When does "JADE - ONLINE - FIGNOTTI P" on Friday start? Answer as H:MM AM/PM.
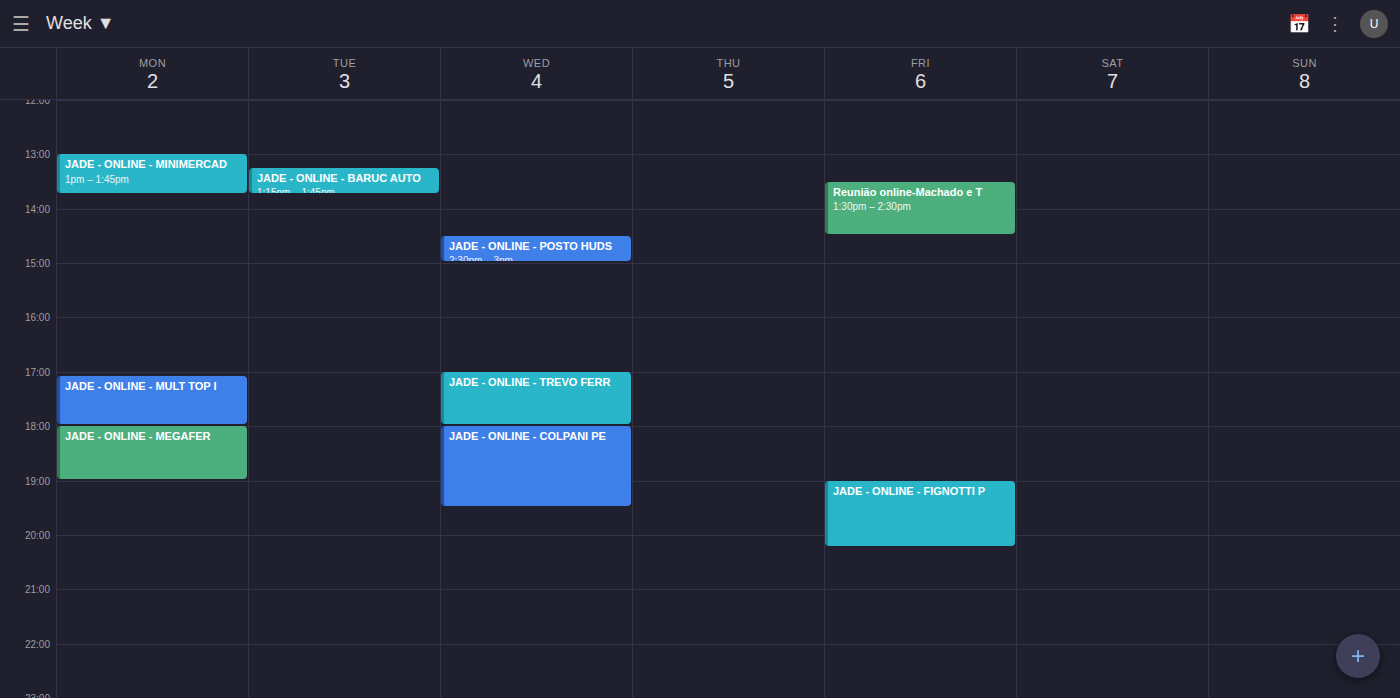
7:00 PM